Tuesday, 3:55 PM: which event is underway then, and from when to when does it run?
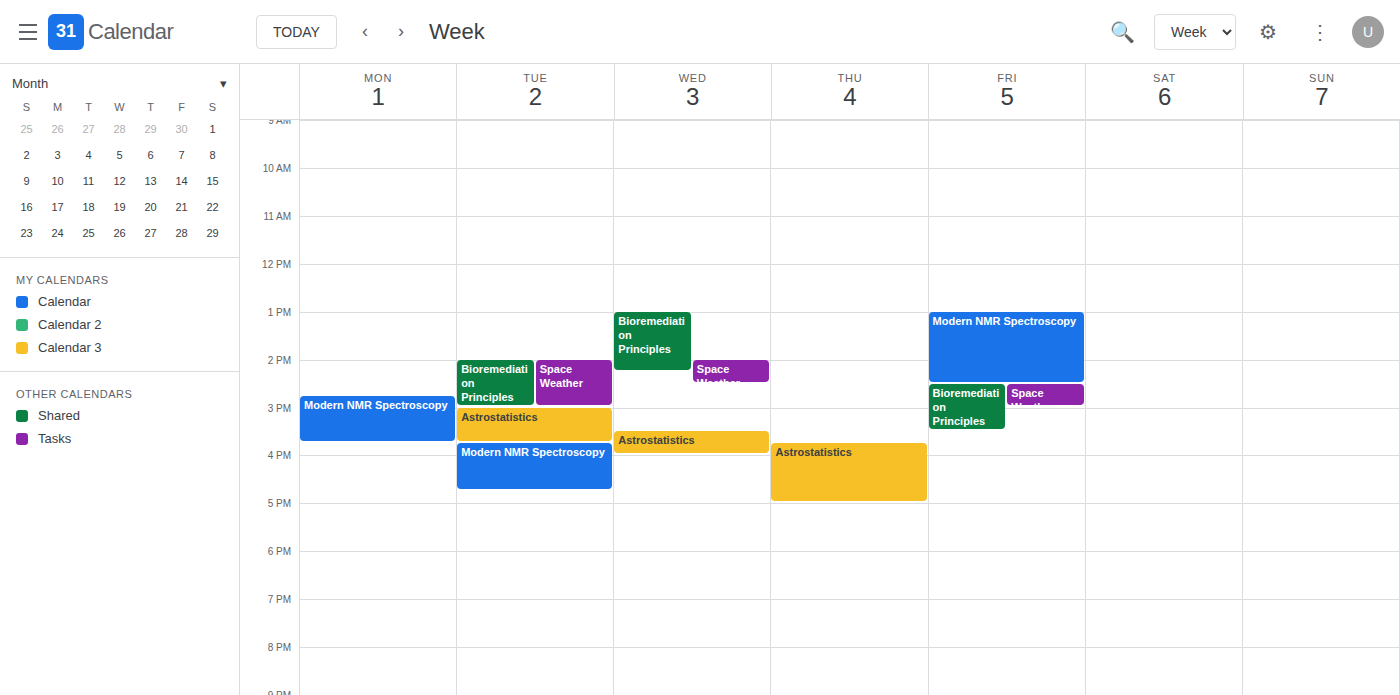
"Modern NMR Spectroscopy", 3:45 PM to 4:45 PM